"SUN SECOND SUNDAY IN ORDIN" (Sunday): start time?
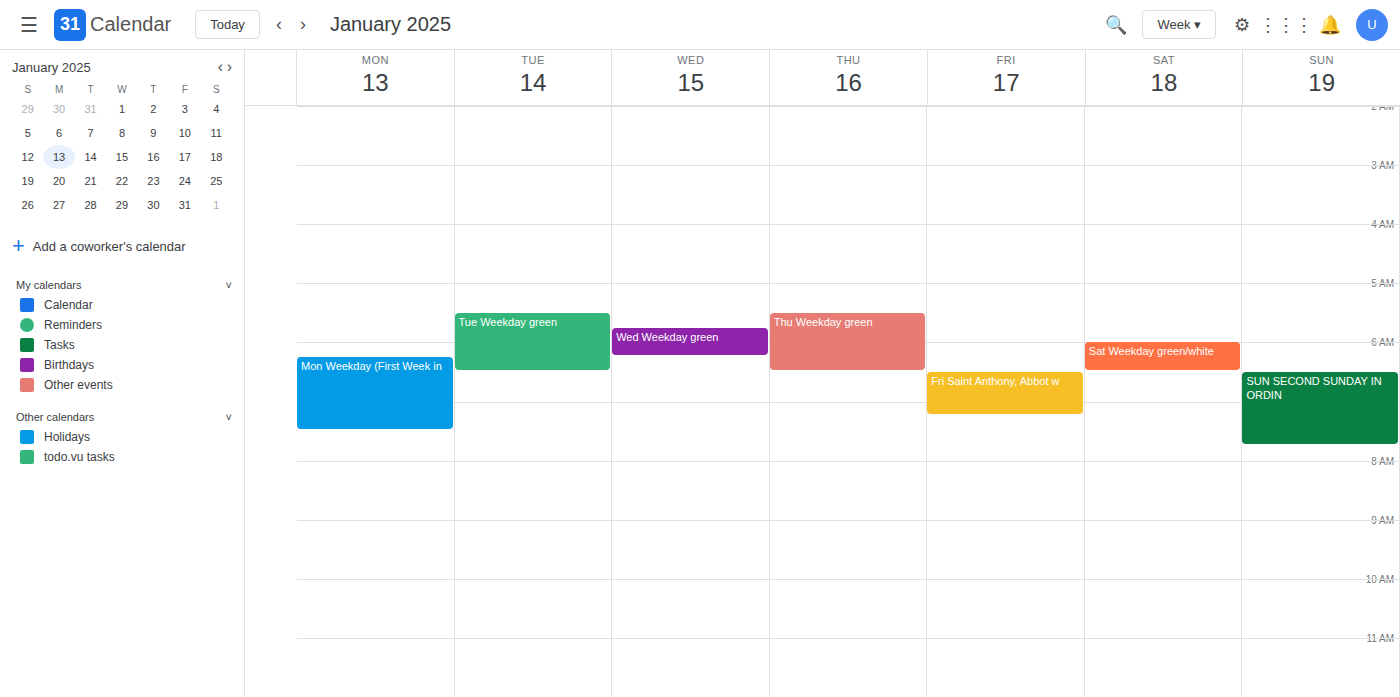
6:30 AM